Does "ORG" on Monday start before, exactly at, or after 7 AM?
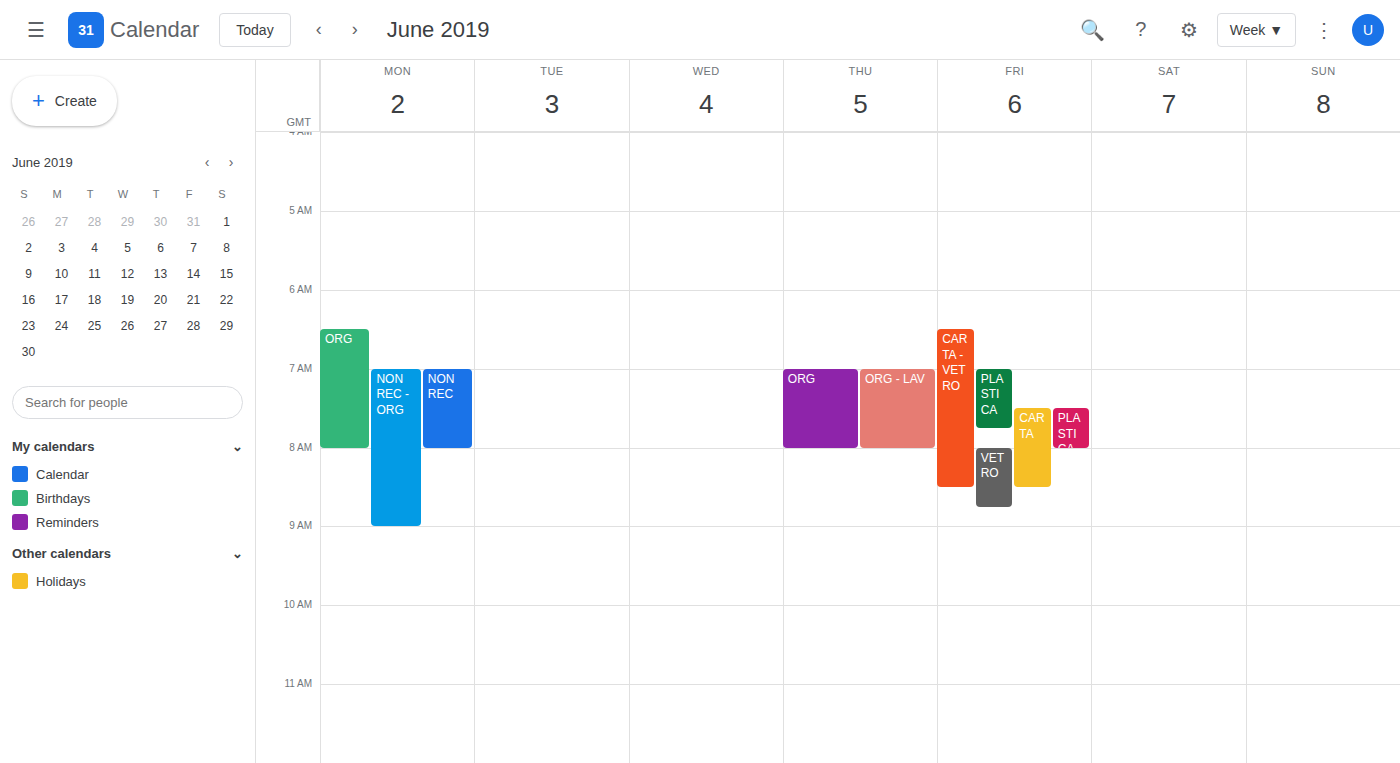
6:30 AM -- before 7 AM, 30 minutes above the 7 AM line.